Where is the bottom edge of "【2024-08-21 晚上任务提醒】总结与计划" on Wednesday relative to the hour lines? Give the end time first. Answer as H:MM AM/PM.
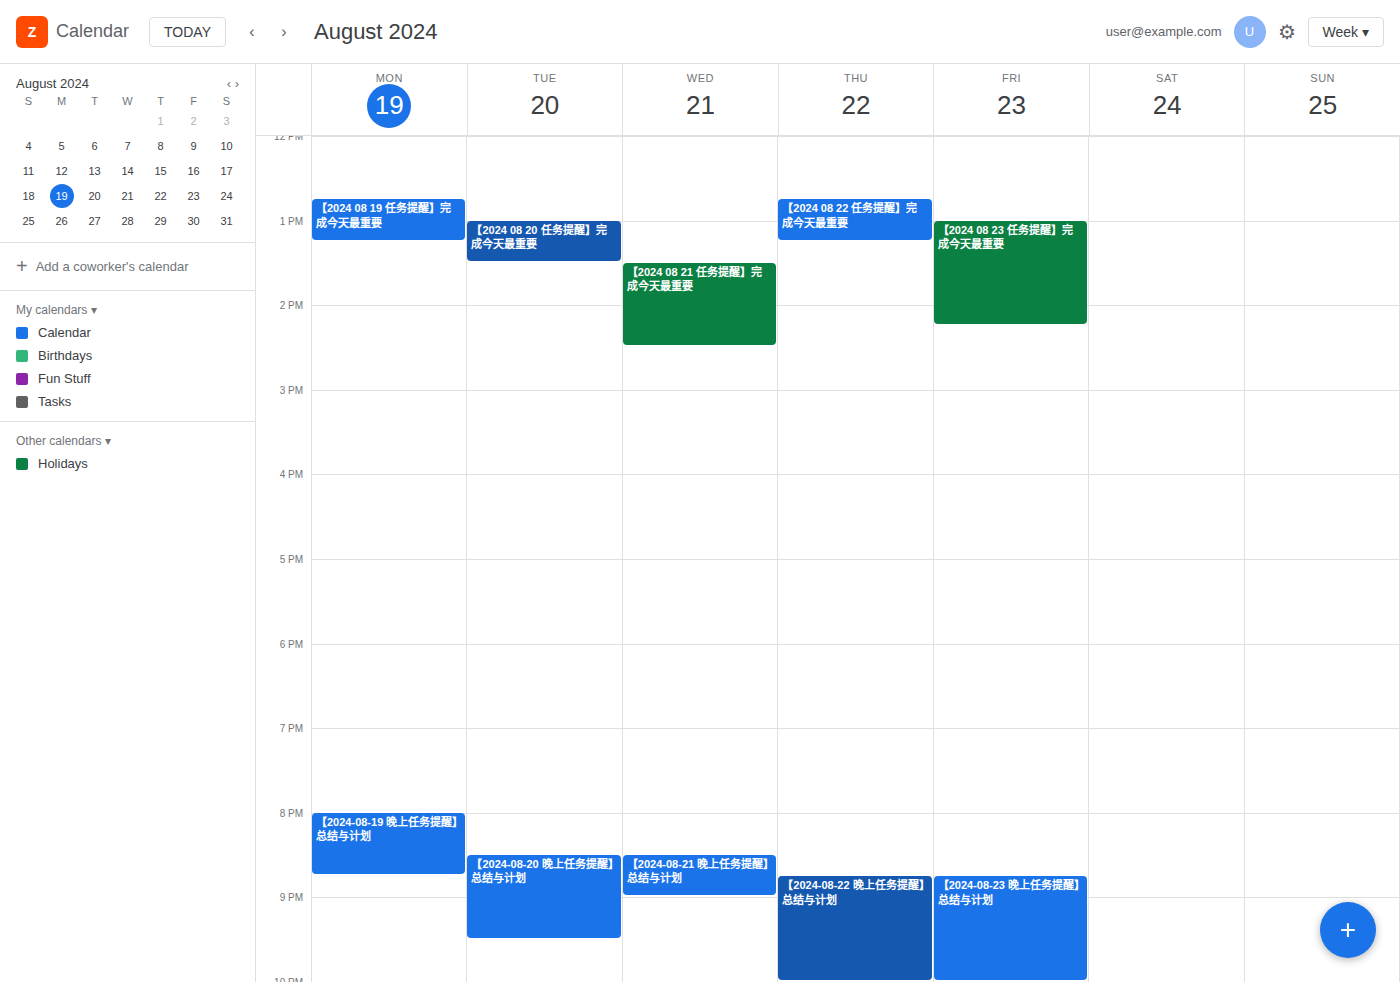
9:00 PM -- exactly on the 9 PM line.